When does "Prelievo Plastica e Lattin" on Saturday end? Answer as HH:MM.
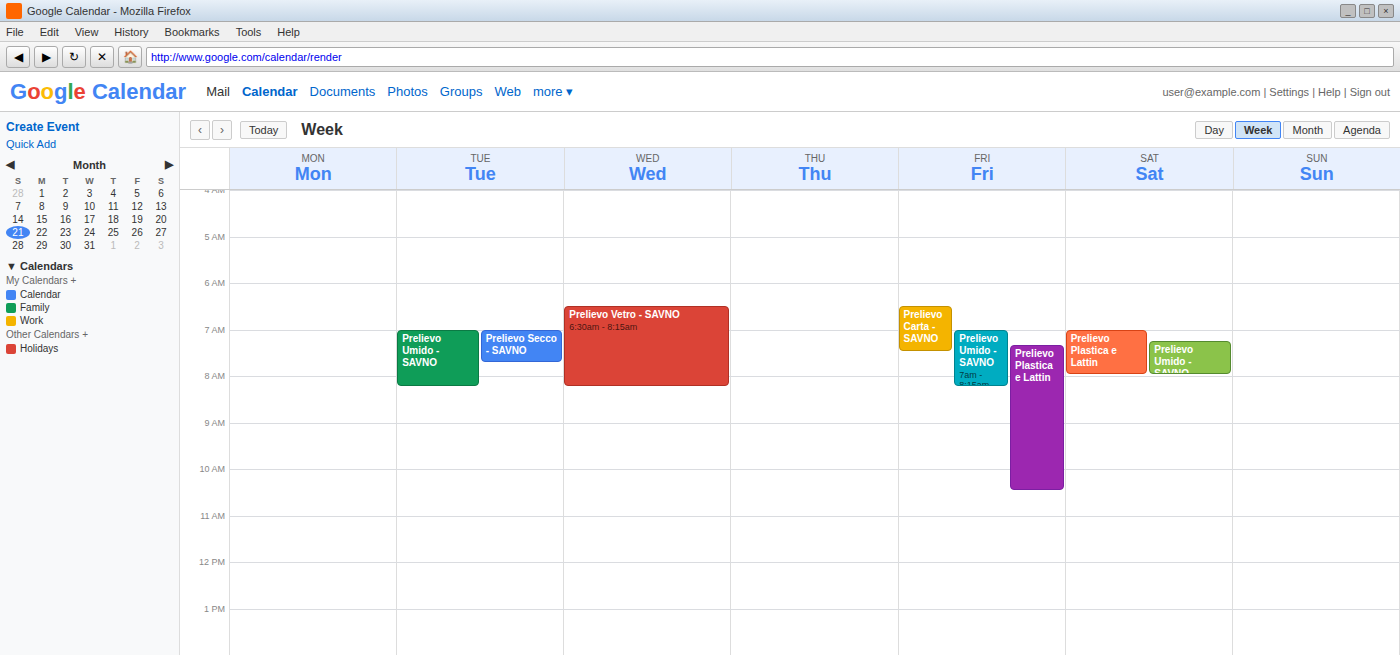
08:00